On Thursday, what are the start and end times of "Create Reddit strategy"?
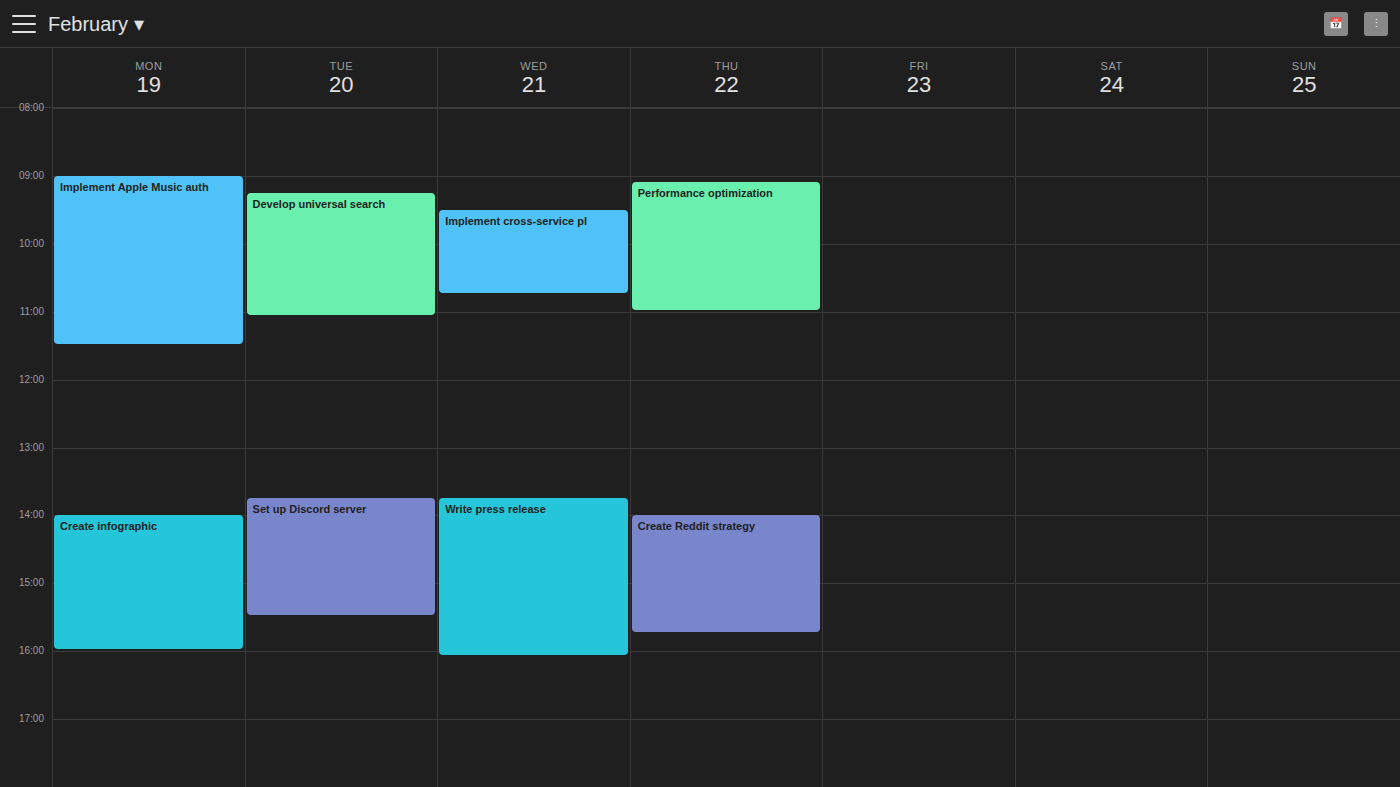
2:00 PM to 3:45 PM